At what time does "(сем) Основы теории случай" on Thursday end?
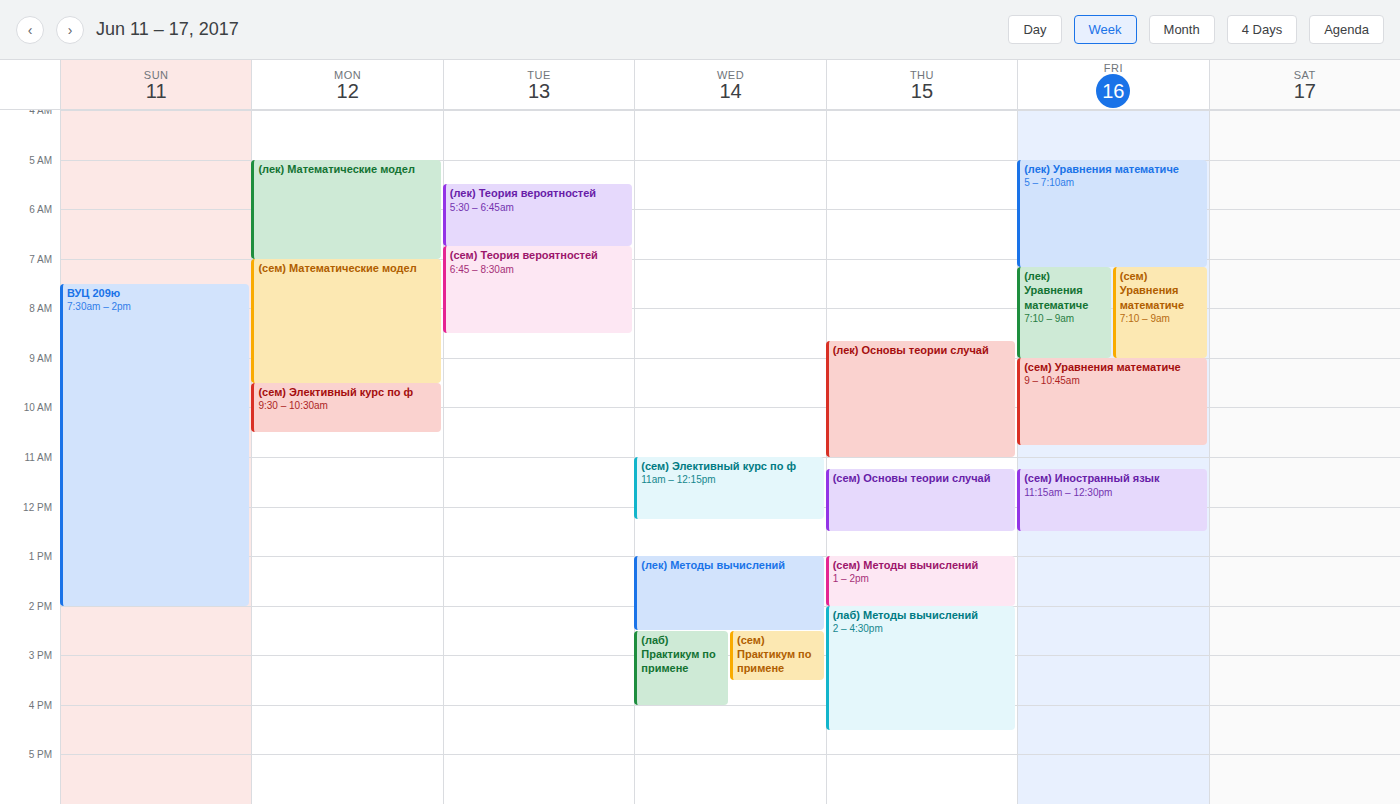
12:30 PM